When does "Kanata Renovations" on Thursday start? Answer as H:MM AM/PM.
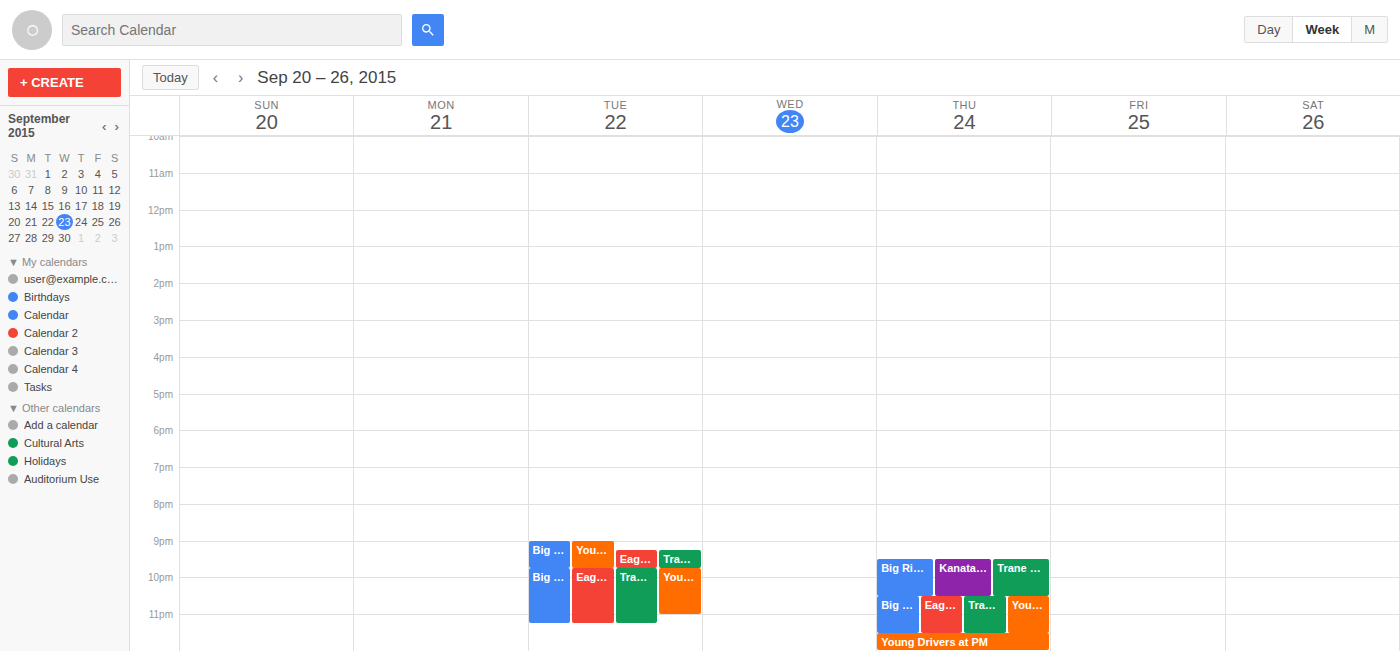
9:30 PM